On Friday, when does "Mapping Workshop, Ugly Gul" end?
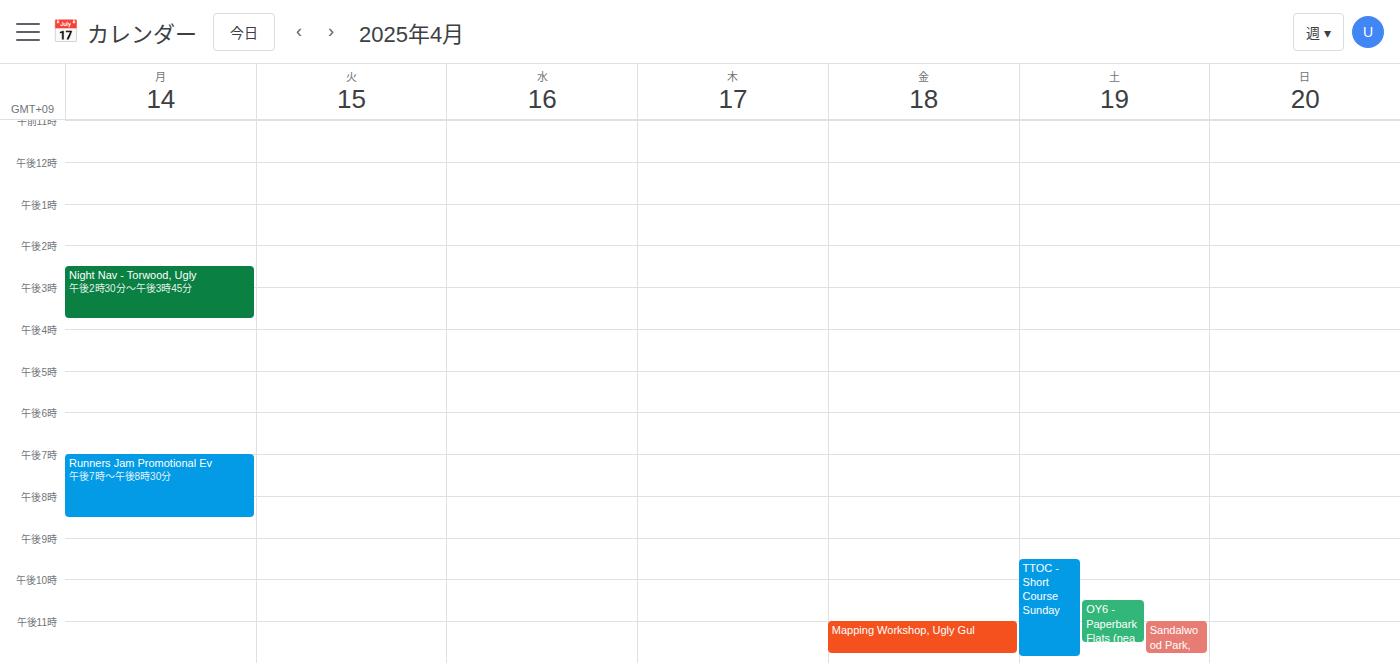
23:45